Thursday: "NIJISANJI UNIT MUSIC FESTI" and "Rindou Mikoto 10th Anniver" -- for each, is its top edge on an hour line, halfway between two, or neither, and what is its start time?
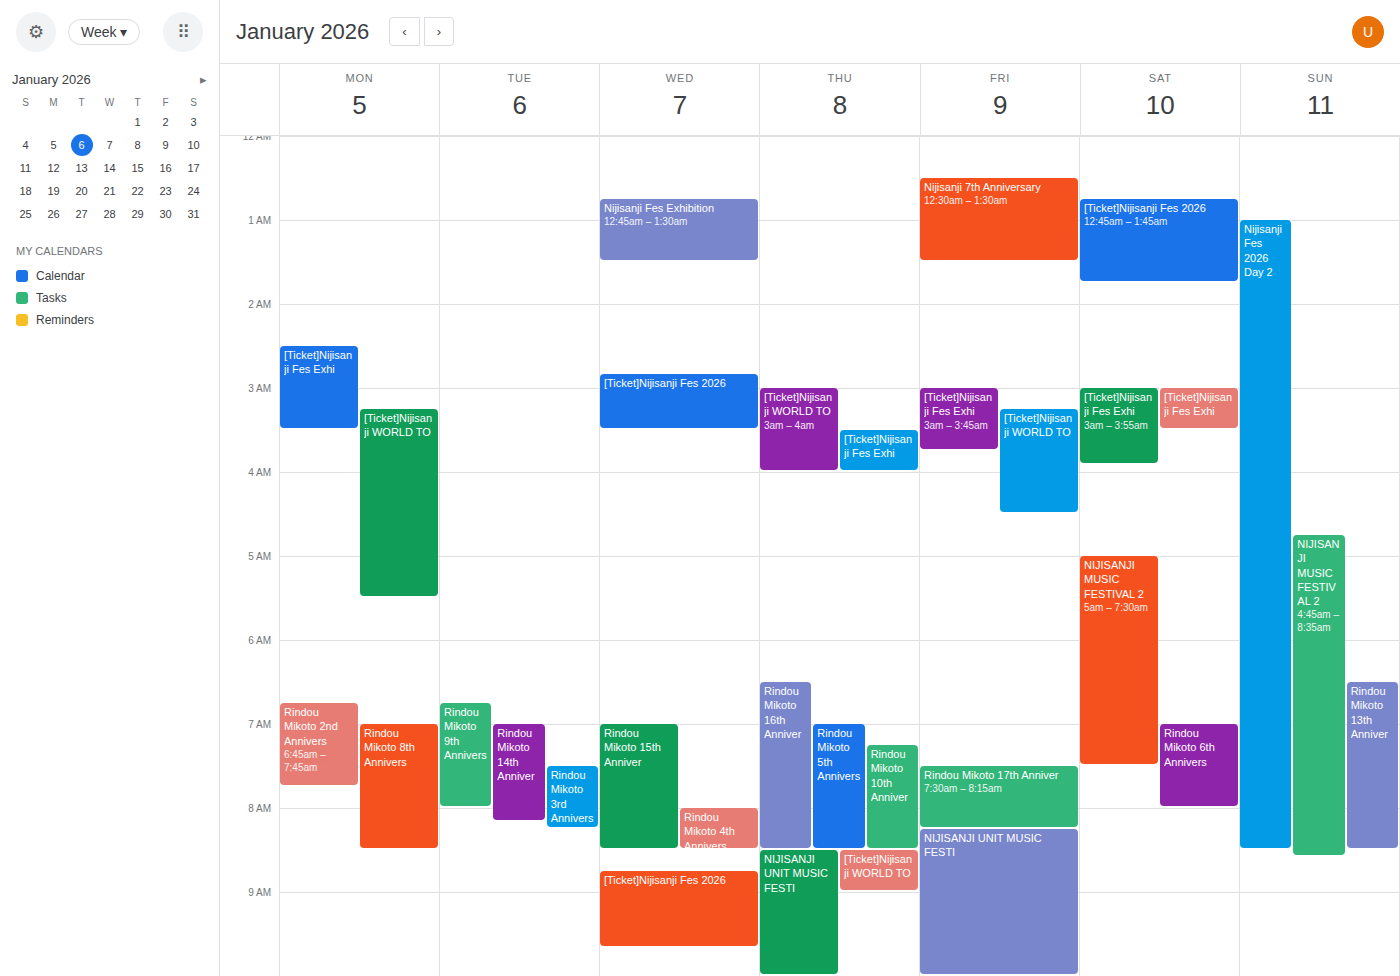
"NIJISANJI UNIT MUSIC FESTI": 8:30 AM, halfway between the 8 AM and 9 AM lines. "Rindou Mikoto 10th Anniver": 7:15 AM, neither: a quarter of the way from the 7 AM line to the 8 AM line.